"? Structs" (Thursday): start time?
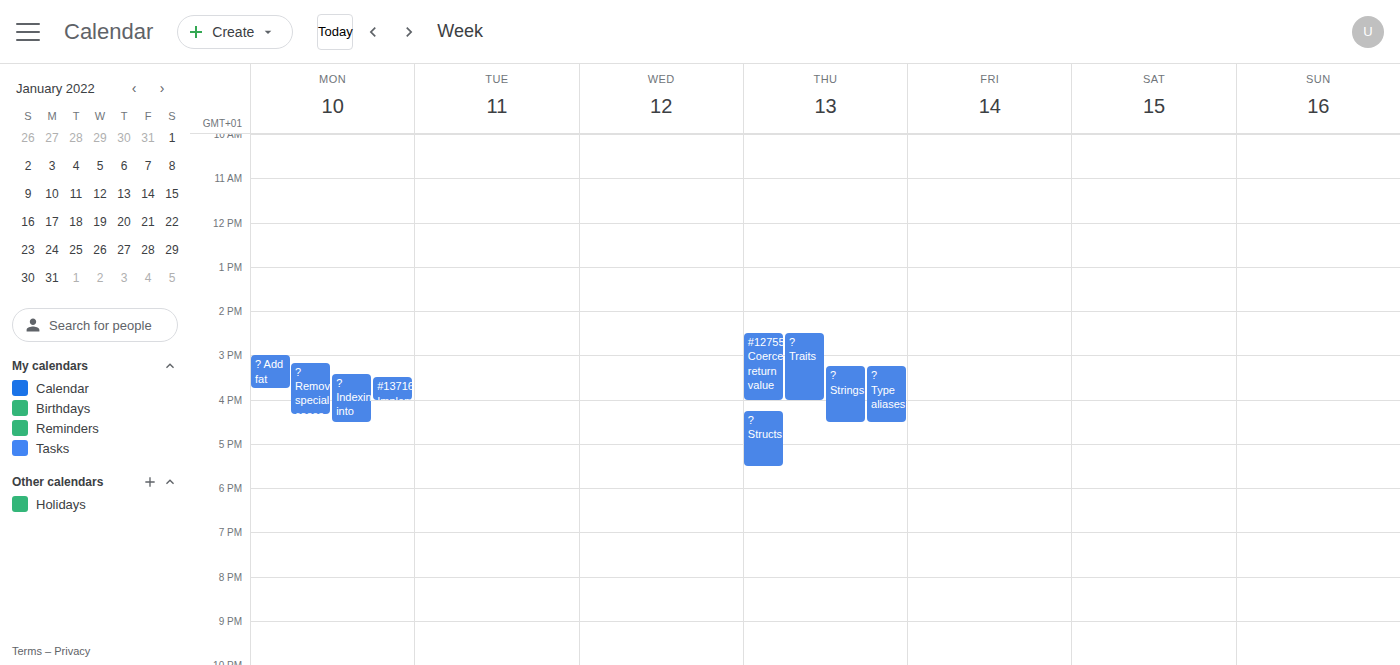
4:15 PM